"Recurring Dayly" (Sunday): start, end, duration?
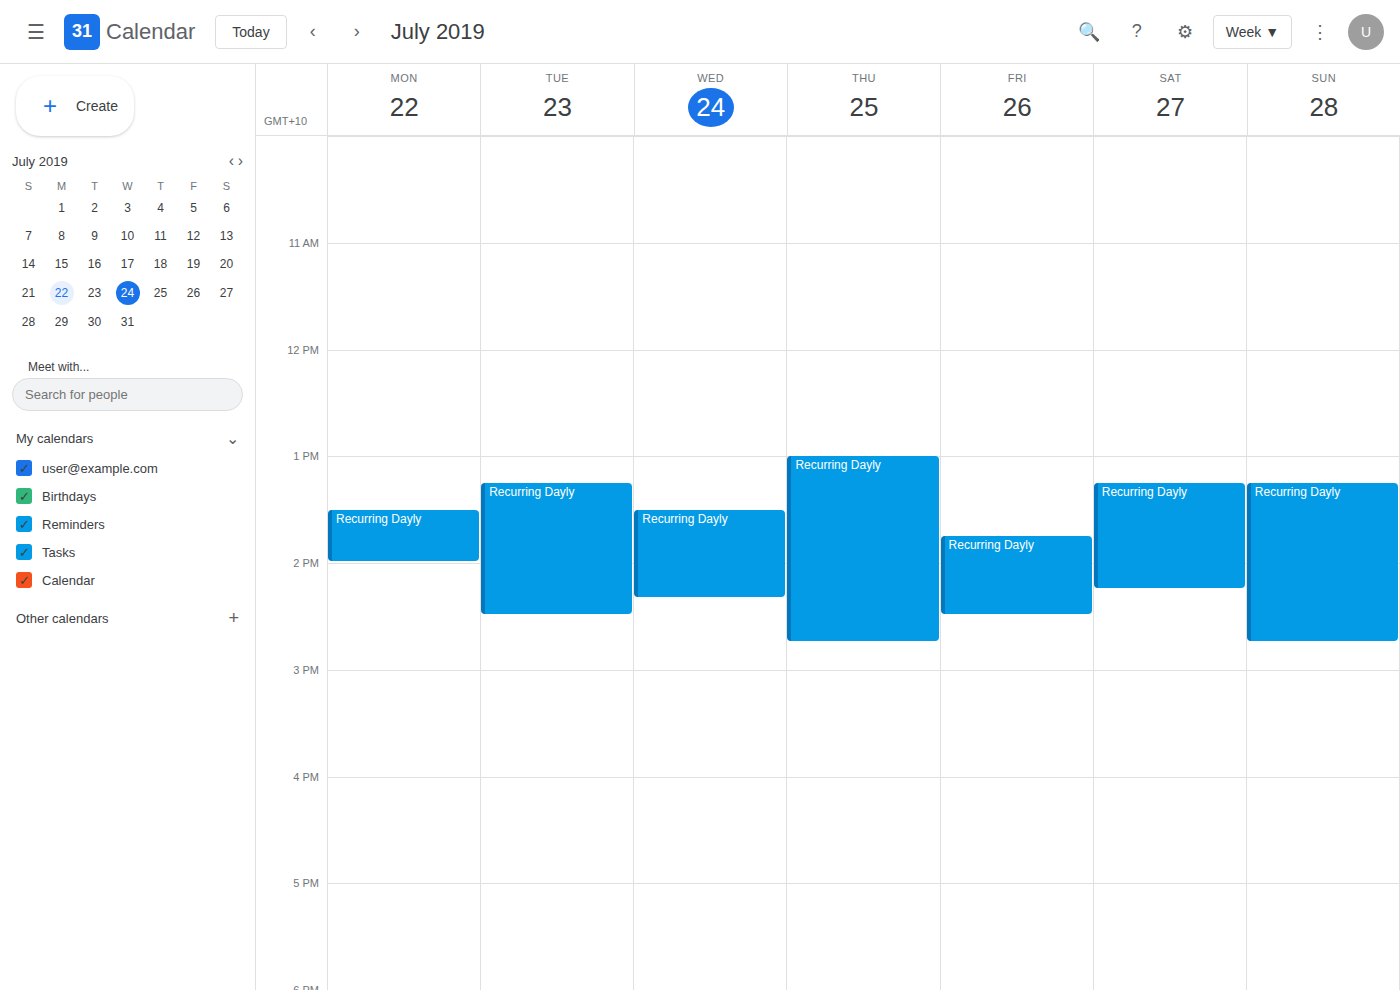
1:15 PM to 2:45 PM, 1 hour 30 minutes